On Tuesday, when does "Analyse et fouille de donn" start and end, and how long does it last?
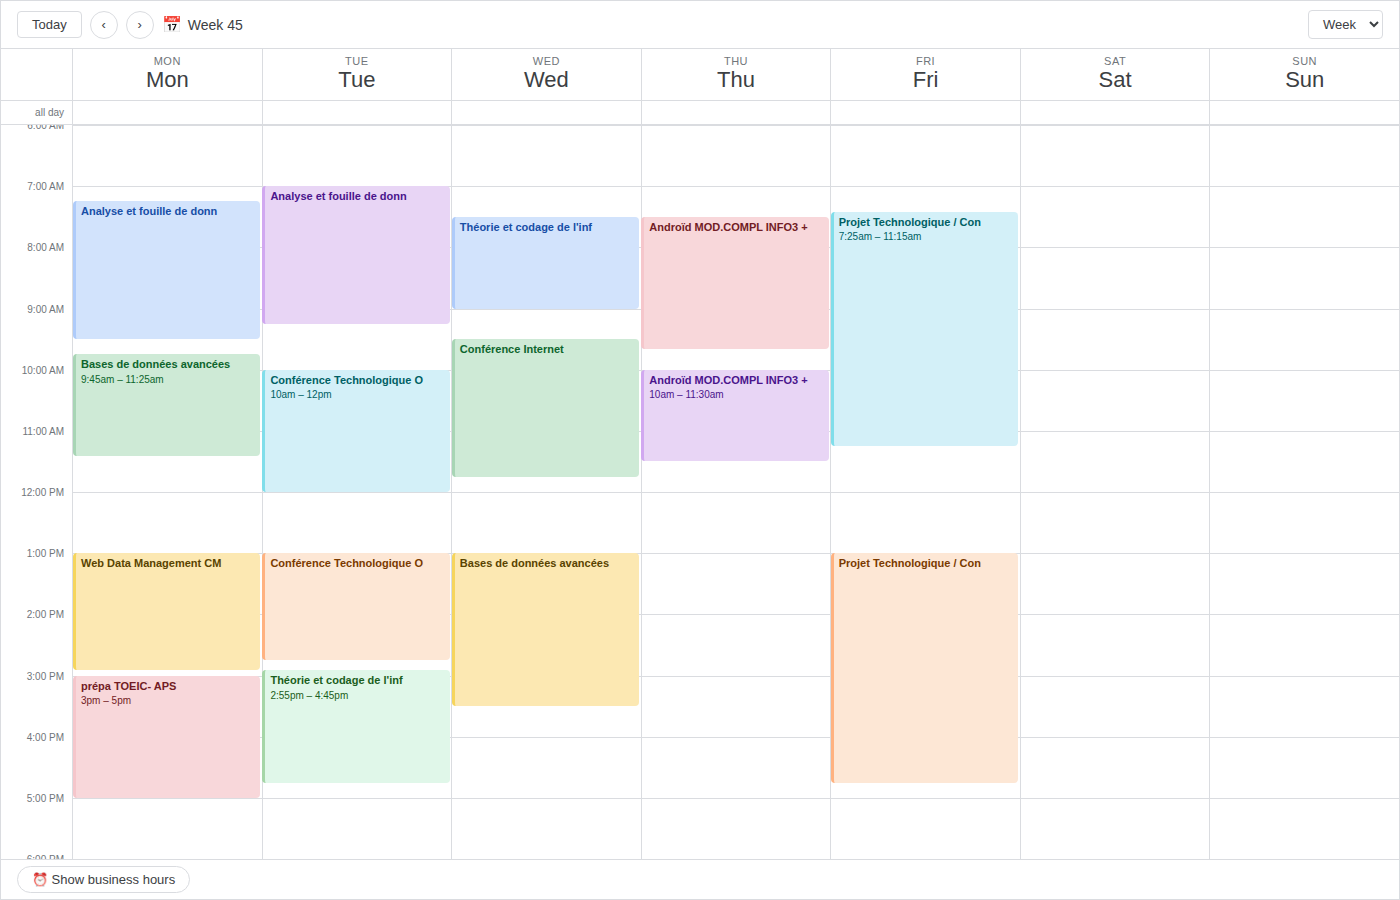
7:00 AM to 9:15 AM, 2 hours 15 minutes